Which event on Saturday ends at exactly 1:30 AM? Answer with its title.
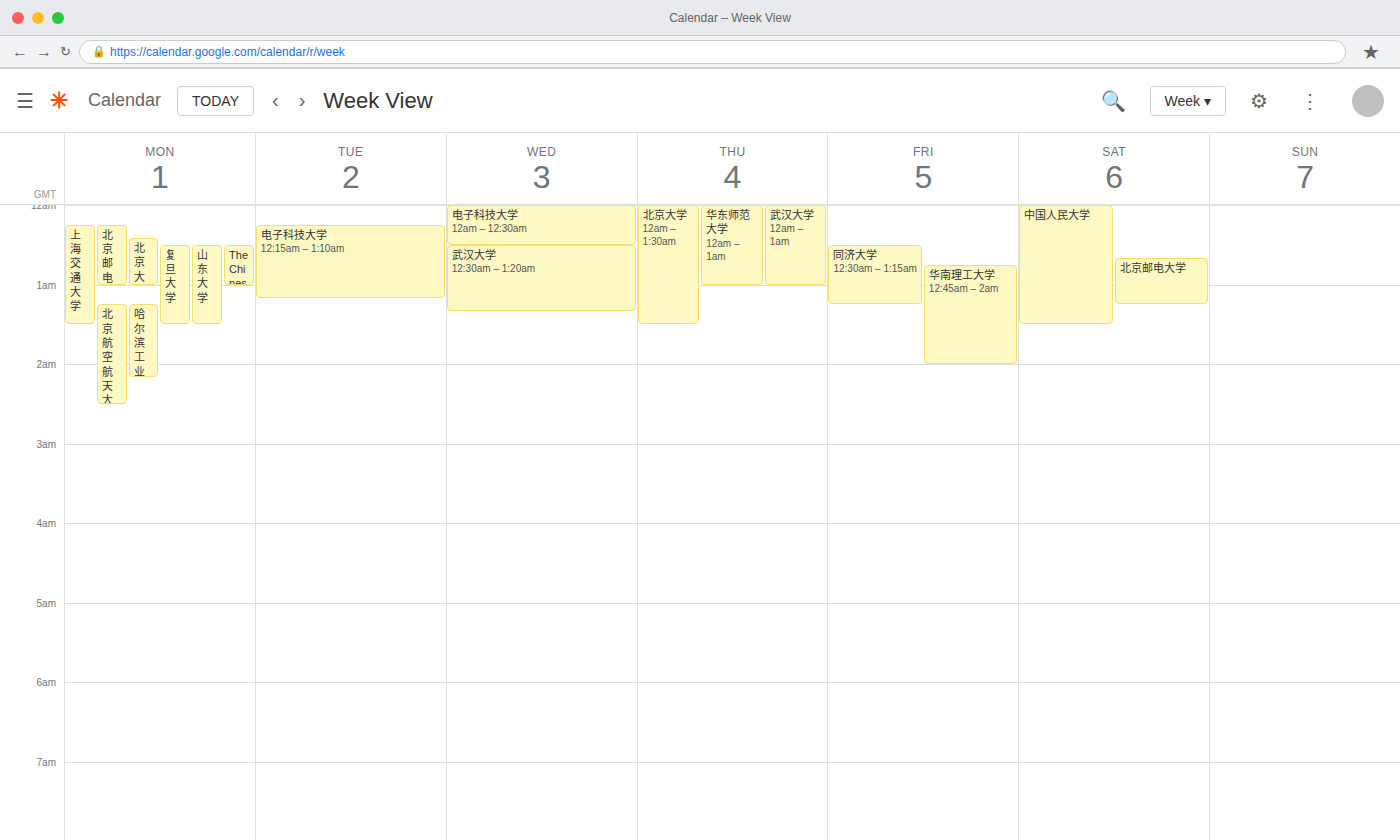
"中国人民大学"